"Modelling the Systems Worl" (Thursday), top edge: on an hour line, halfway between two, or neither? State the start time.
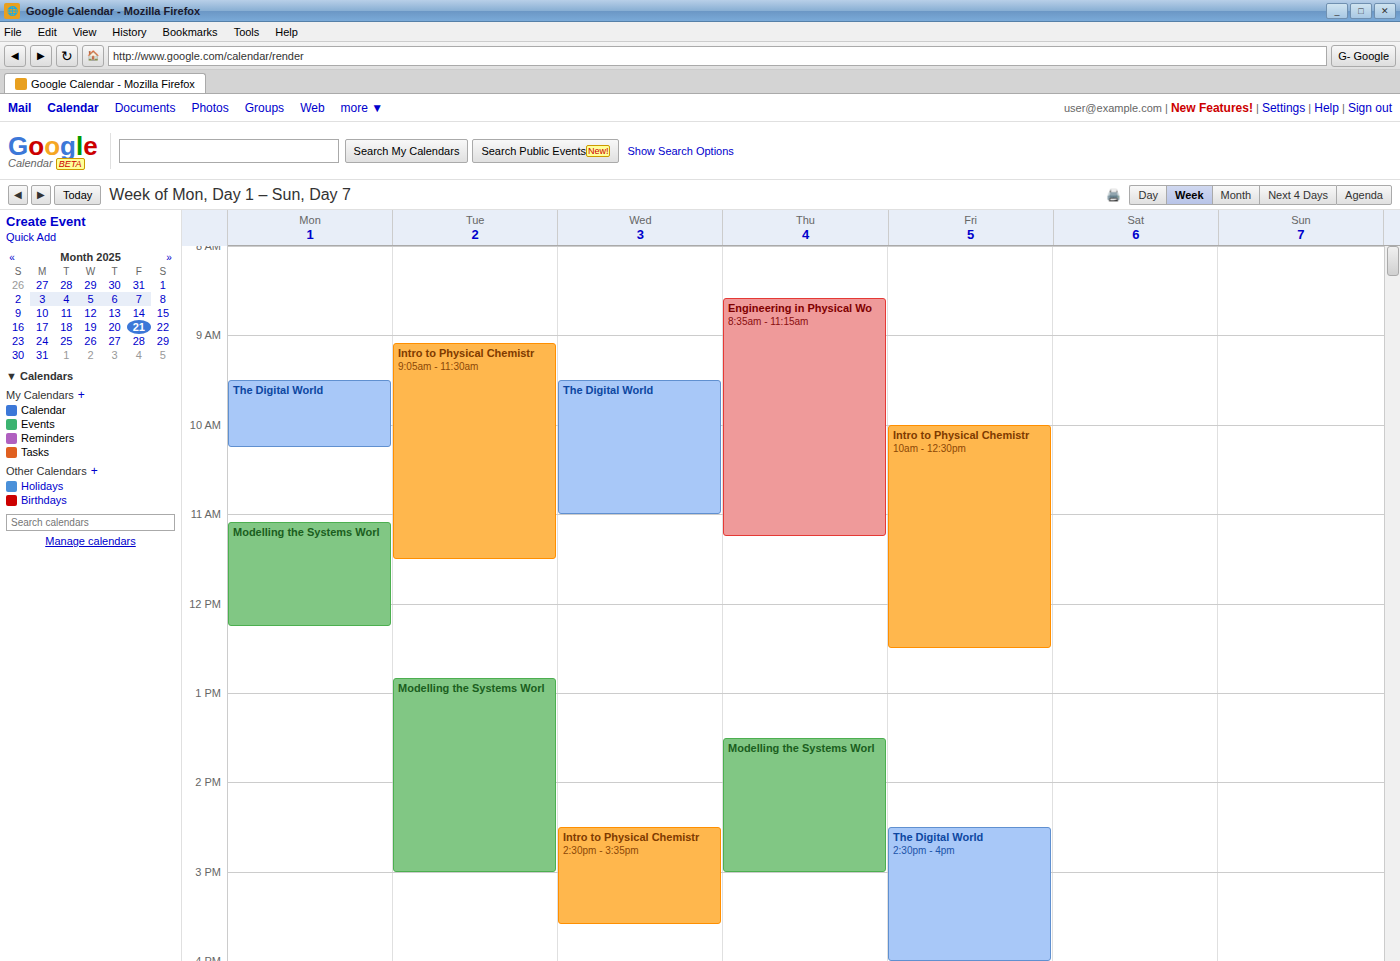
1:30 PM -- halfway between the 1 PM and 2 PM lines.